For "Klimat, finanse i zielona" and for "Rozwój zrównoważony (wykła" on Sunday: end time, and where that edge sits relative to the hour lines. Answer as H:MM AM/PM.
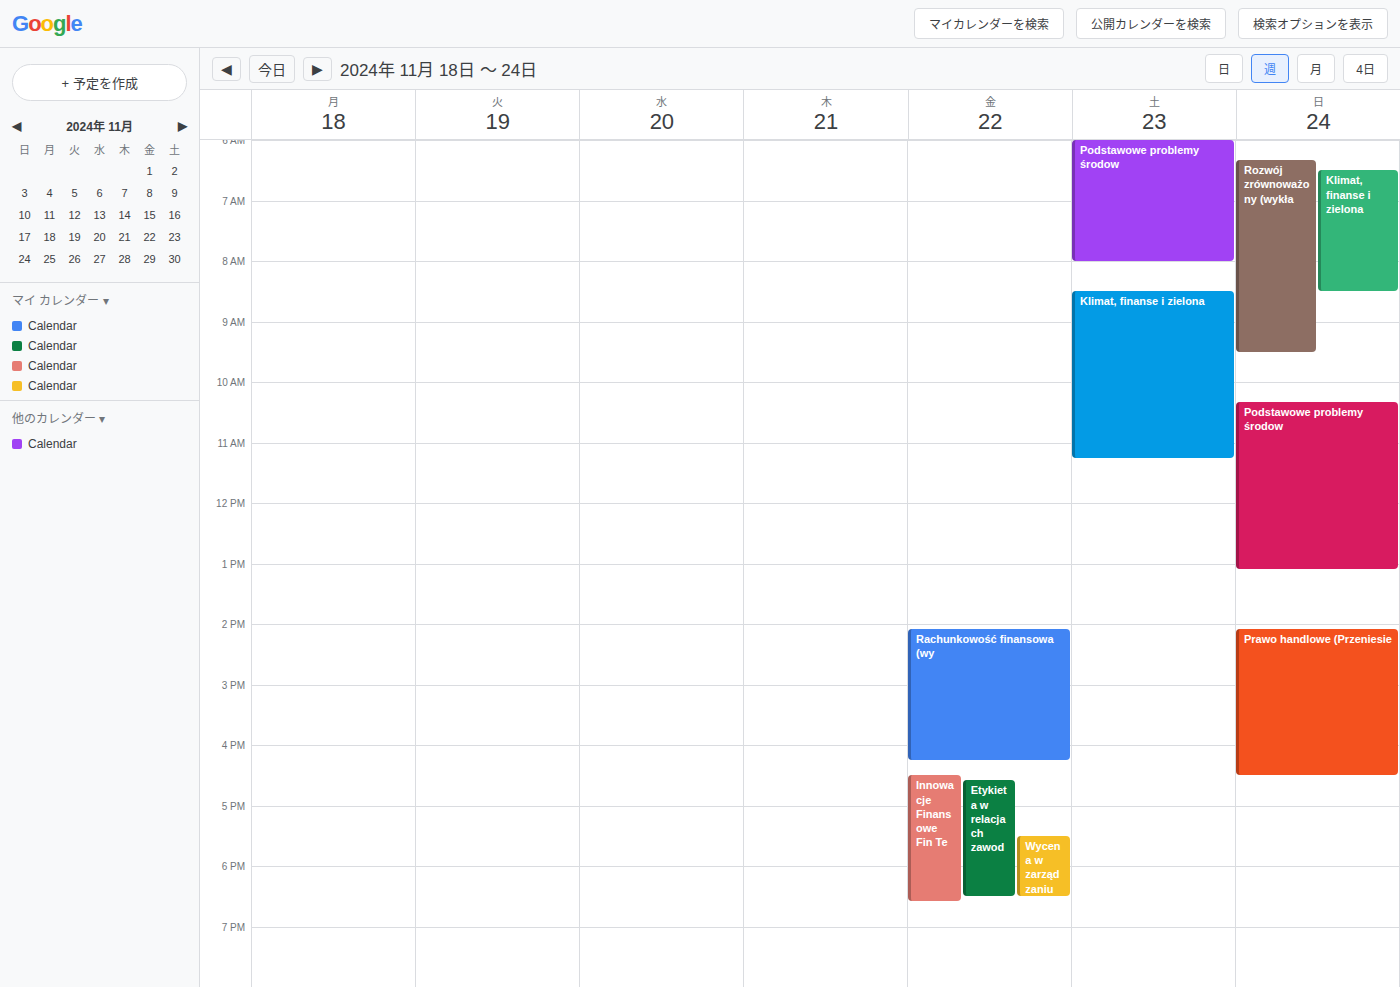
"Klimat, finanse i zielona": 8:30 AM, halfway between the 8 AM and 9 AM lines. "Rozwój zrównoważony (wykła": 9:30 AM, halfway between the 9 AM and 10 AM lines.